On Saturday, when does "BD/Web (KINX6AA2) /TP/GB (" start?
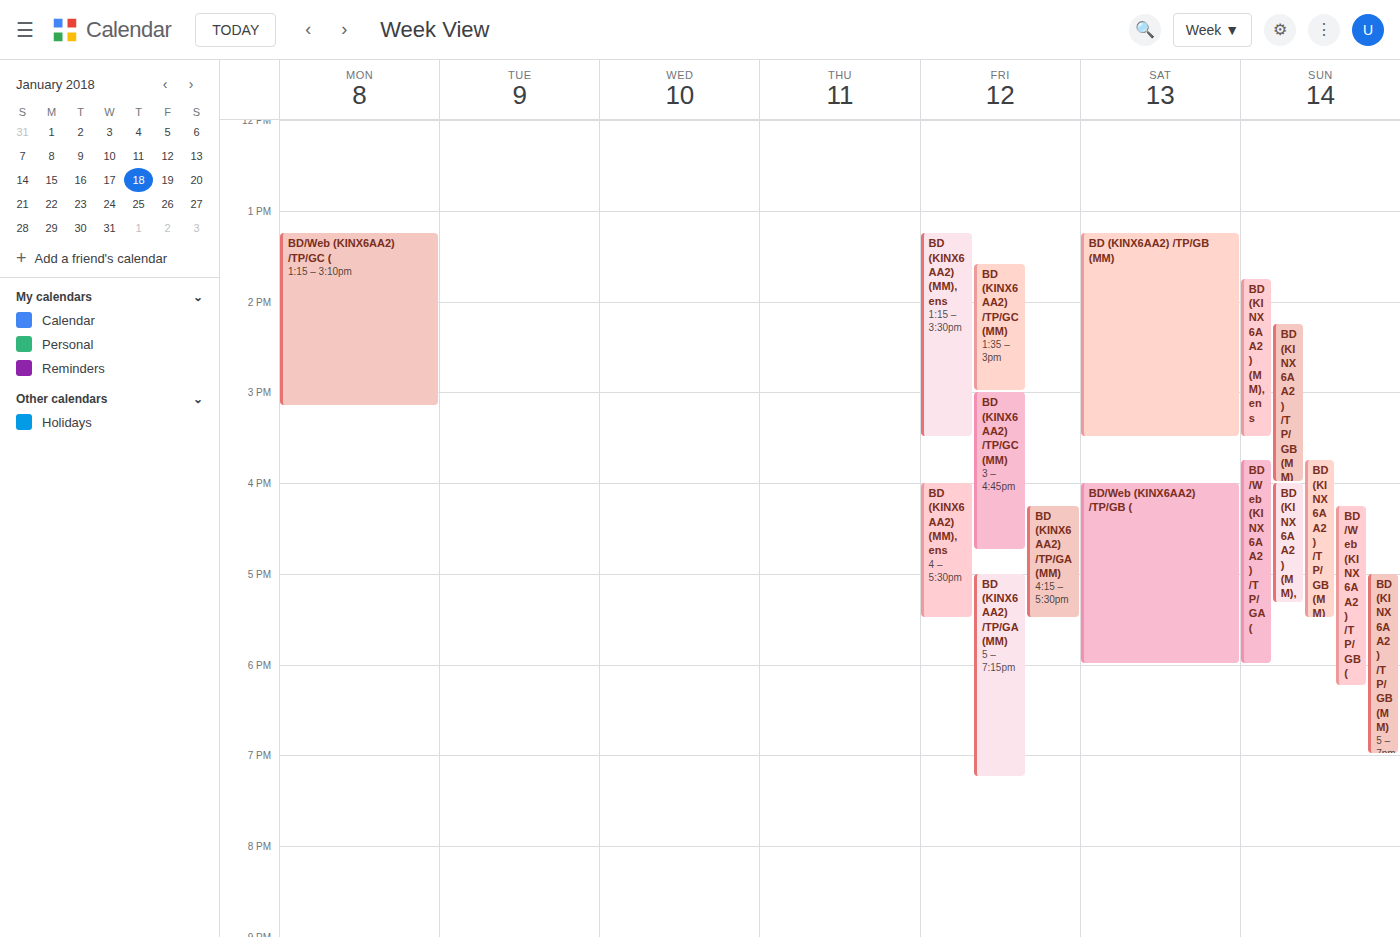
16:00